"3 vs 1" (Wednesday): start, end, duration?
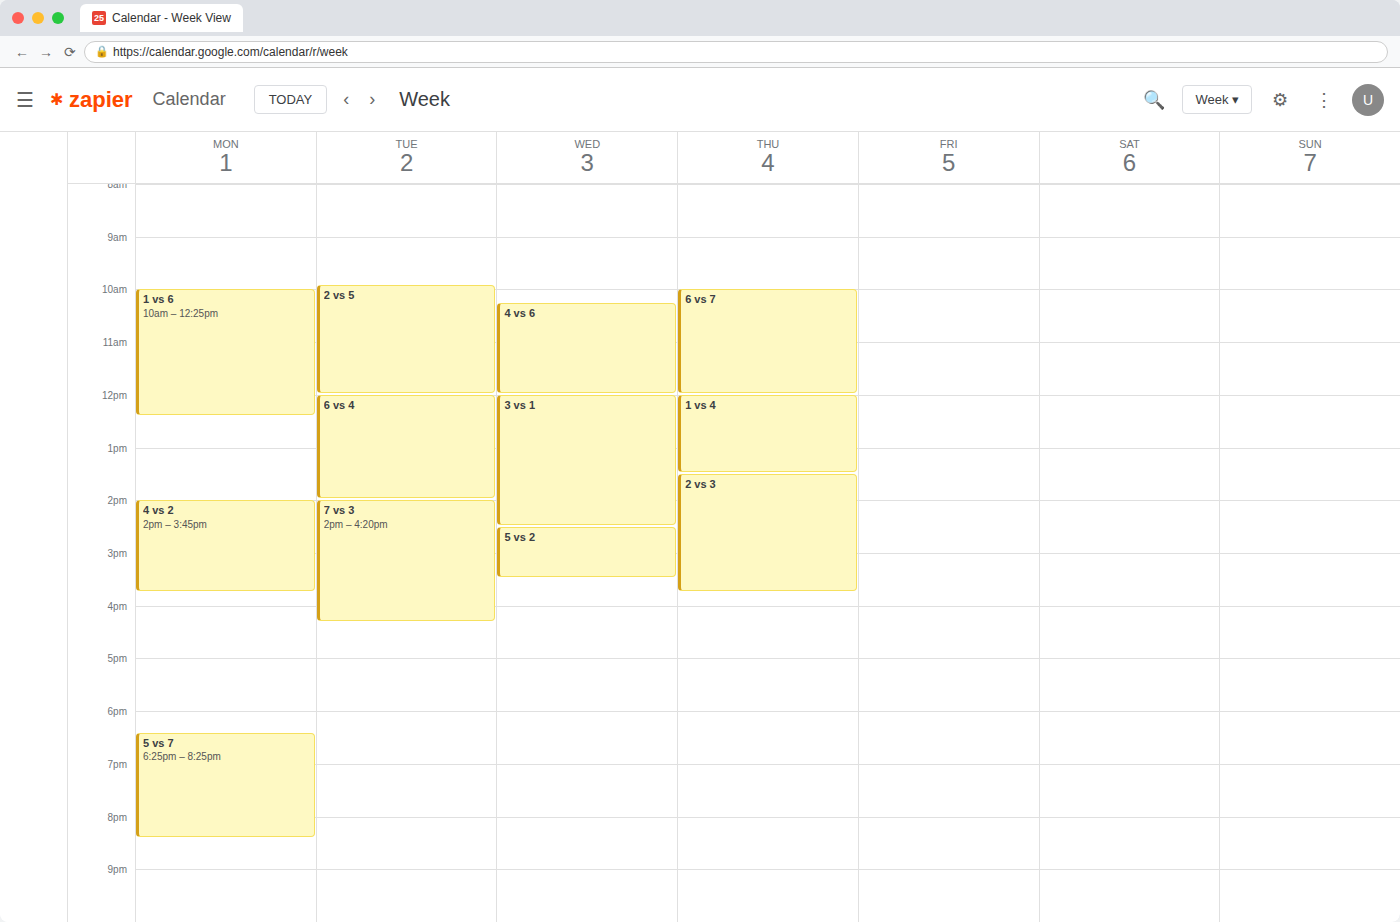
12:00 PM to 2:30 PM, 2 hours 30 minutes